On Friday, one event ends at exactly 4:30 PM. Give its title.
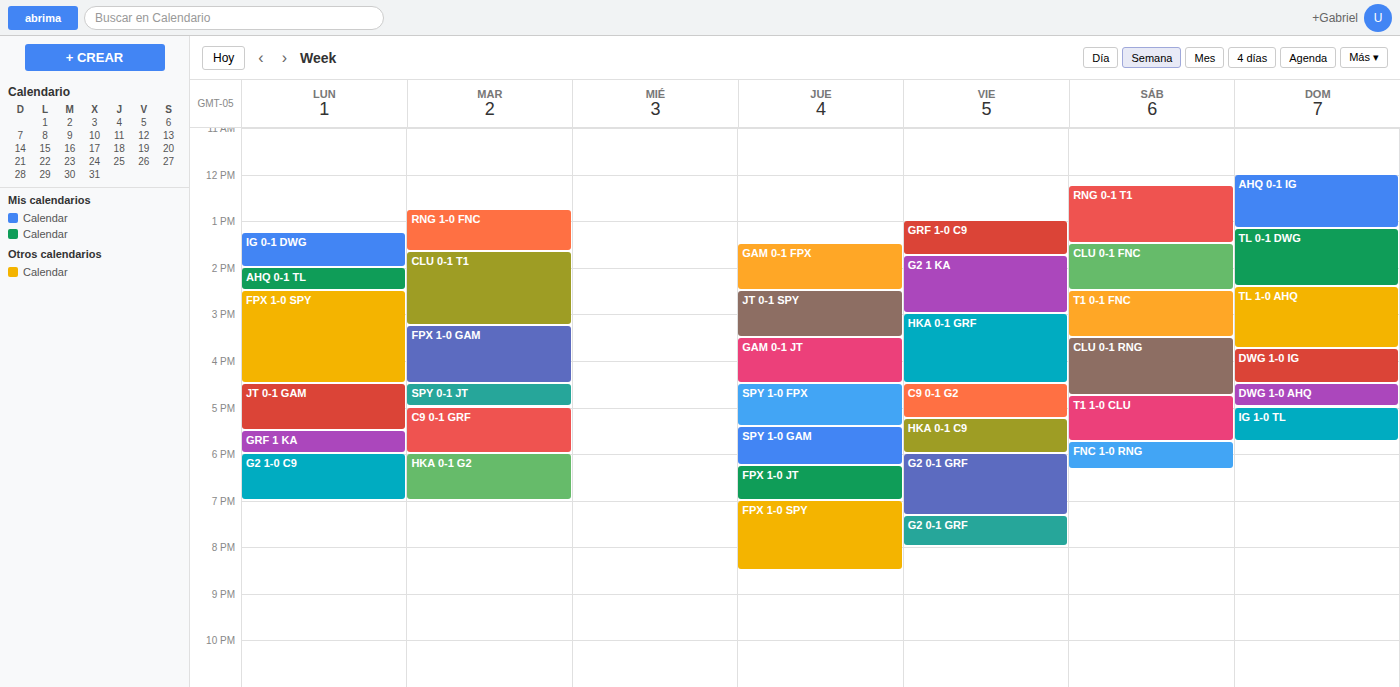
"HKA 0-1 GRF"